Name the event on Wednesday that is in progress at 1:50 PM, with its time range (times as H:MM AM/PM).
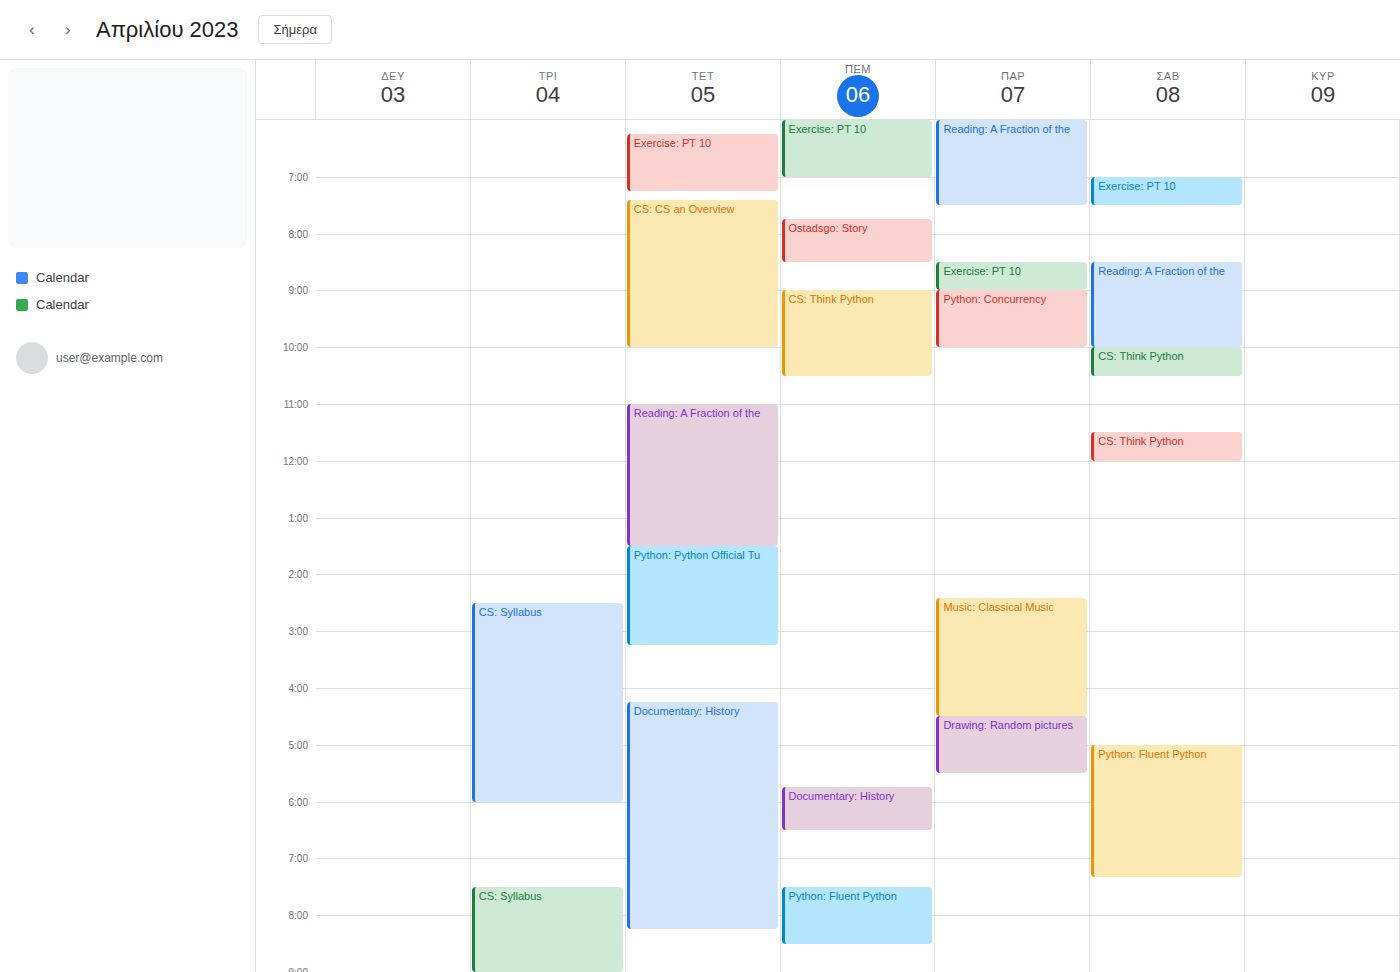
"Python: Python Official Tu", 1:30 PM to 3:15 PM